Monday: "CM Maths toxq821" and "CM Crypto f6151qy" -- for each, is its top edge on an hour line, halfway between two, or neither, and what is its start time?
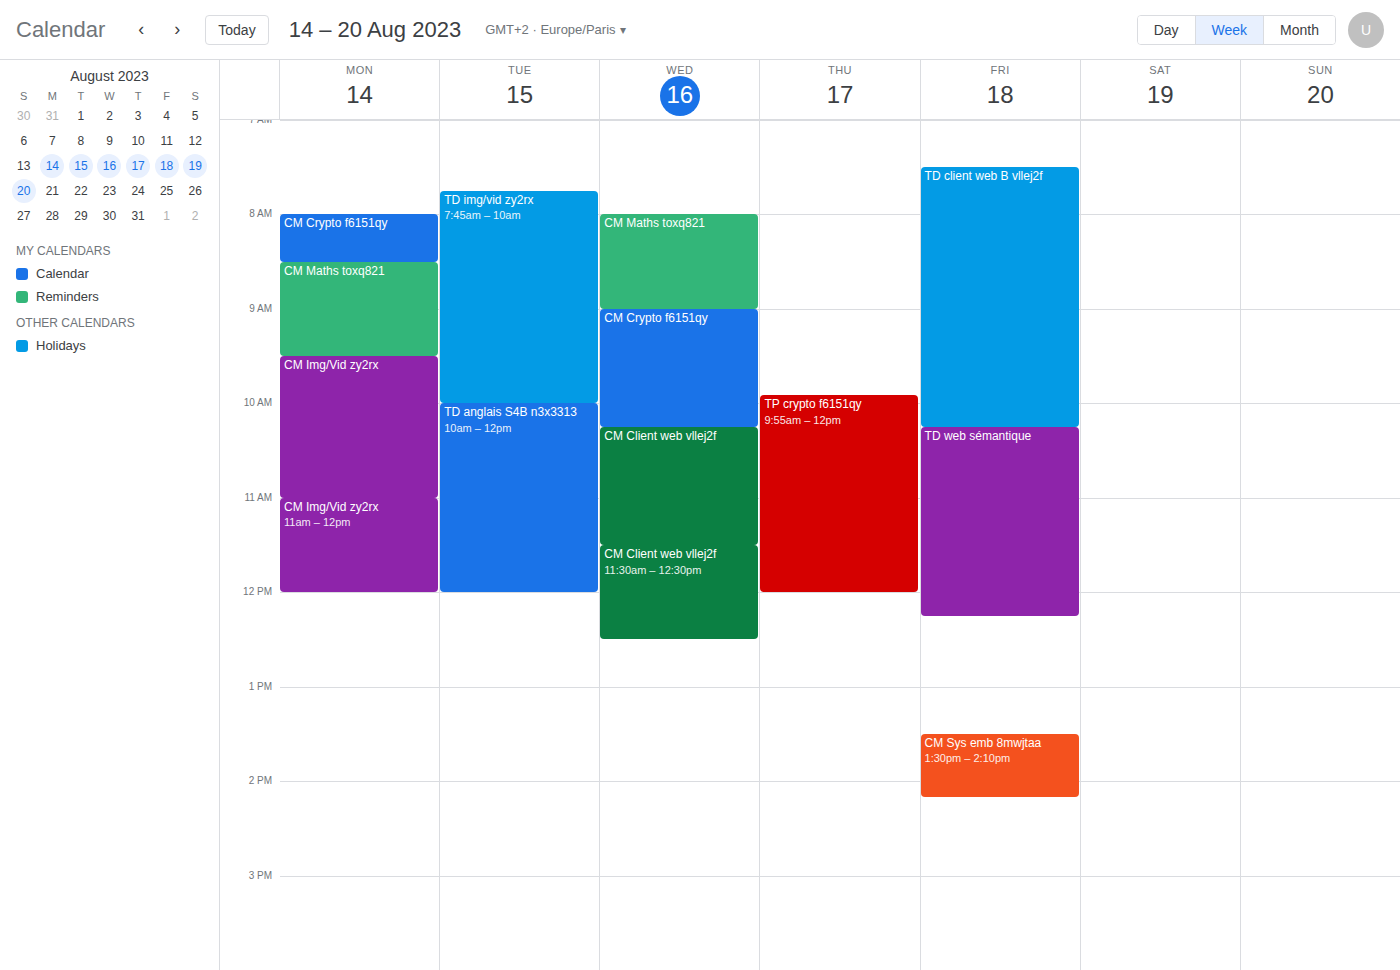
"CM Maths toxq821": 8:30 AM, halfway between the 8 AM and 9 AM lines. "CM Crypto f6151qy": 8:00 AM, exactly on the 8 AM line.